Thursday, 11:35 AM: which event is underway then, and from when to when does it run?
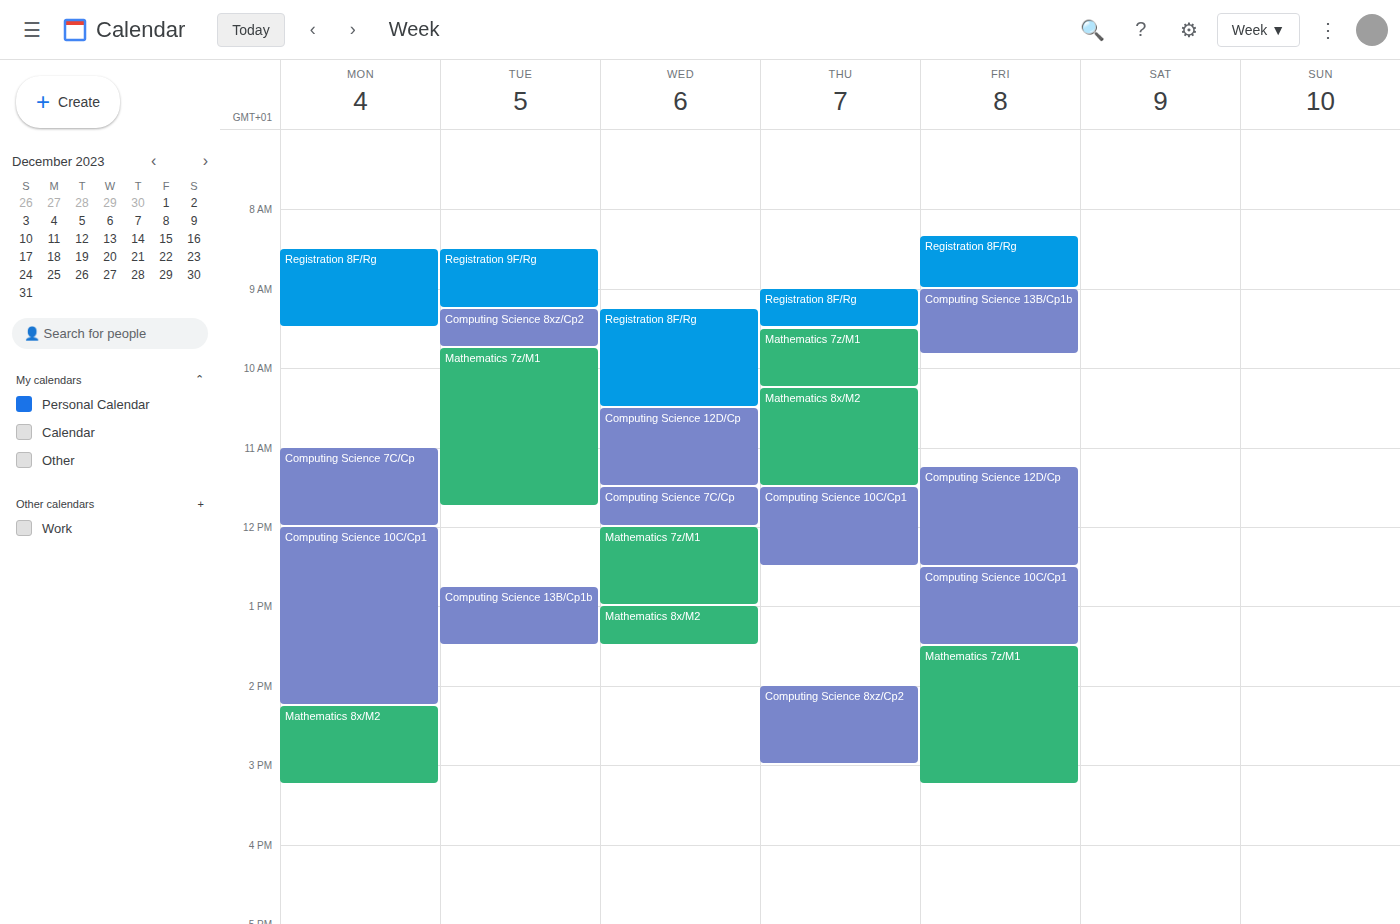
"Computing Science 10C/Cp1", 11:30 AM to 12:30 PM